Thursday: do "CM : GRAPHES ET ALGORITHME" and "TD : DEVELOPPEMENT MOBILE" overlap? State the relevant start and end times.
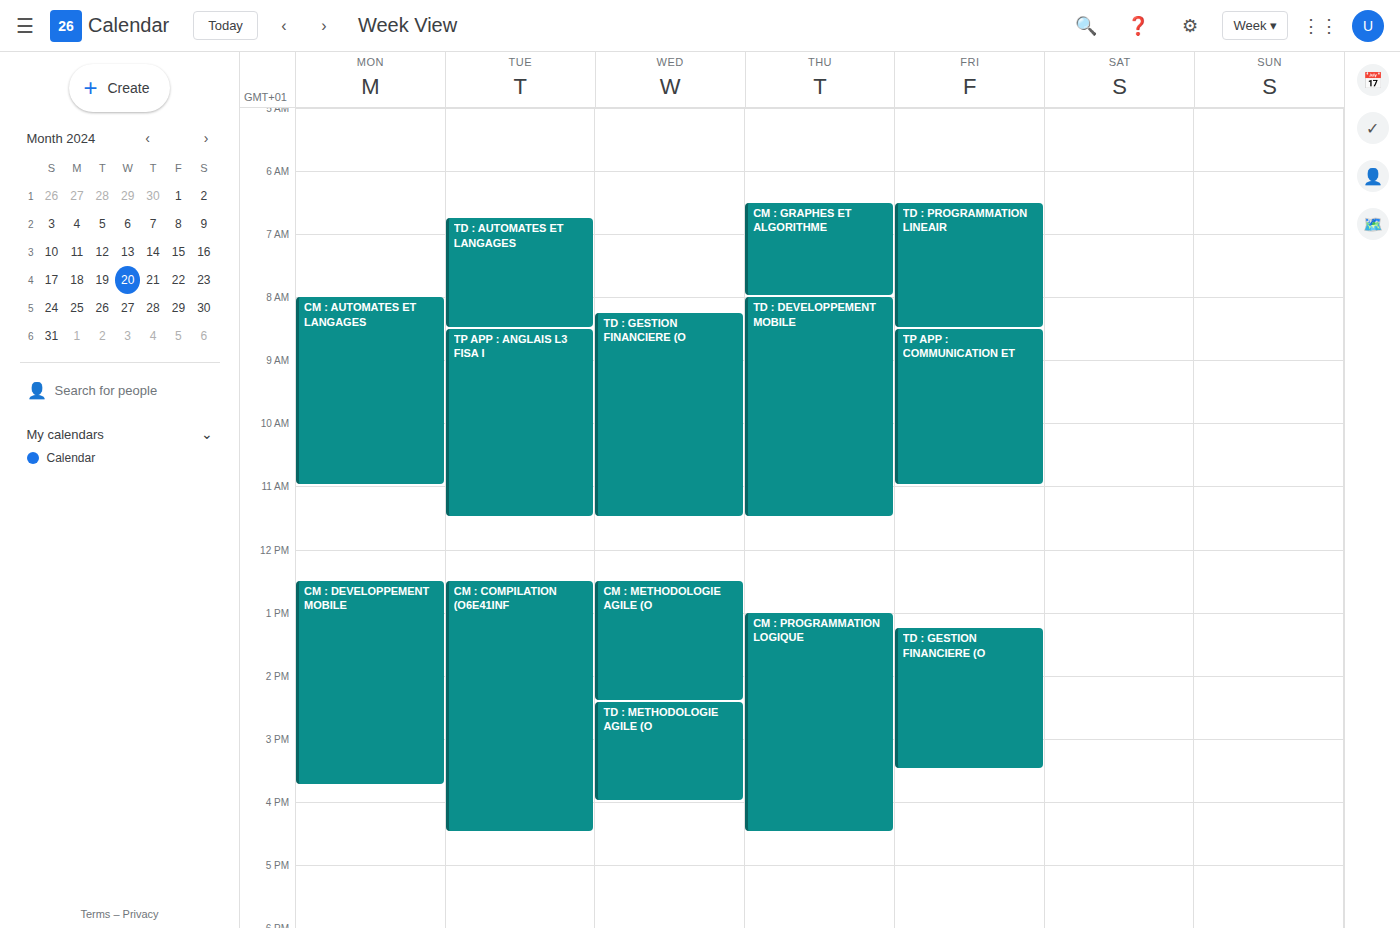
"CM : GRAPHES ET ALGORITHME" ends at 8:00 AM, exactly when "TD : DEVELOPPEMENT MOBILE" starts -- they touch but do not overlap.